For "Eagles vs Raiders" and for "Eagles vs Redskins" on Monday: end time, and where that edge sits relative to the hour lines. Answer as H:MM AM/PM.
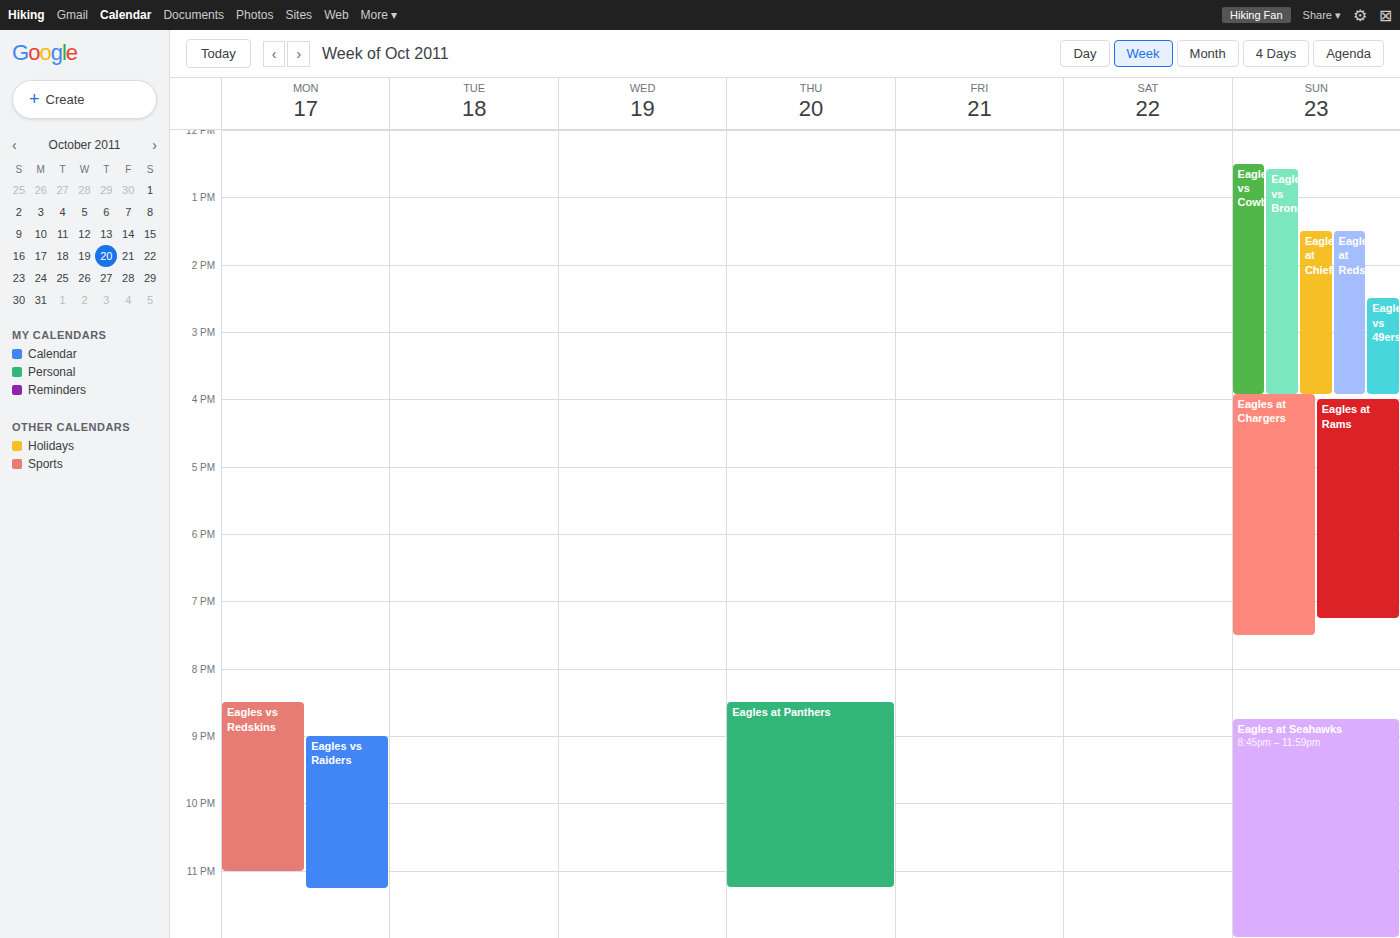
"Eagles vs Raiders": 11:15 PM, neither: a quarter of the way from the 11 PM line to the 12 AM line. "Eagles vs Redskins": 11:00 PM, exactly on the 11 PM line.